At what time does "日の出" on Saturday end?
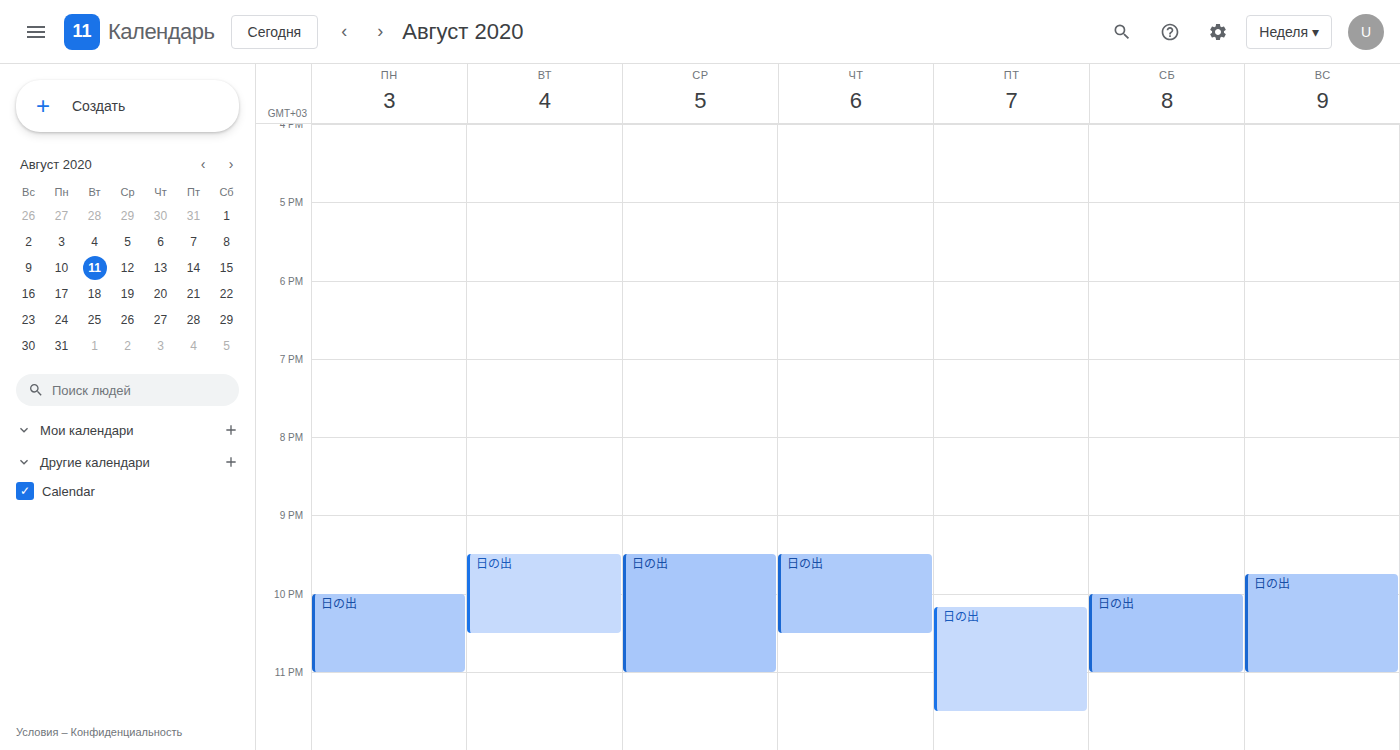
23:00